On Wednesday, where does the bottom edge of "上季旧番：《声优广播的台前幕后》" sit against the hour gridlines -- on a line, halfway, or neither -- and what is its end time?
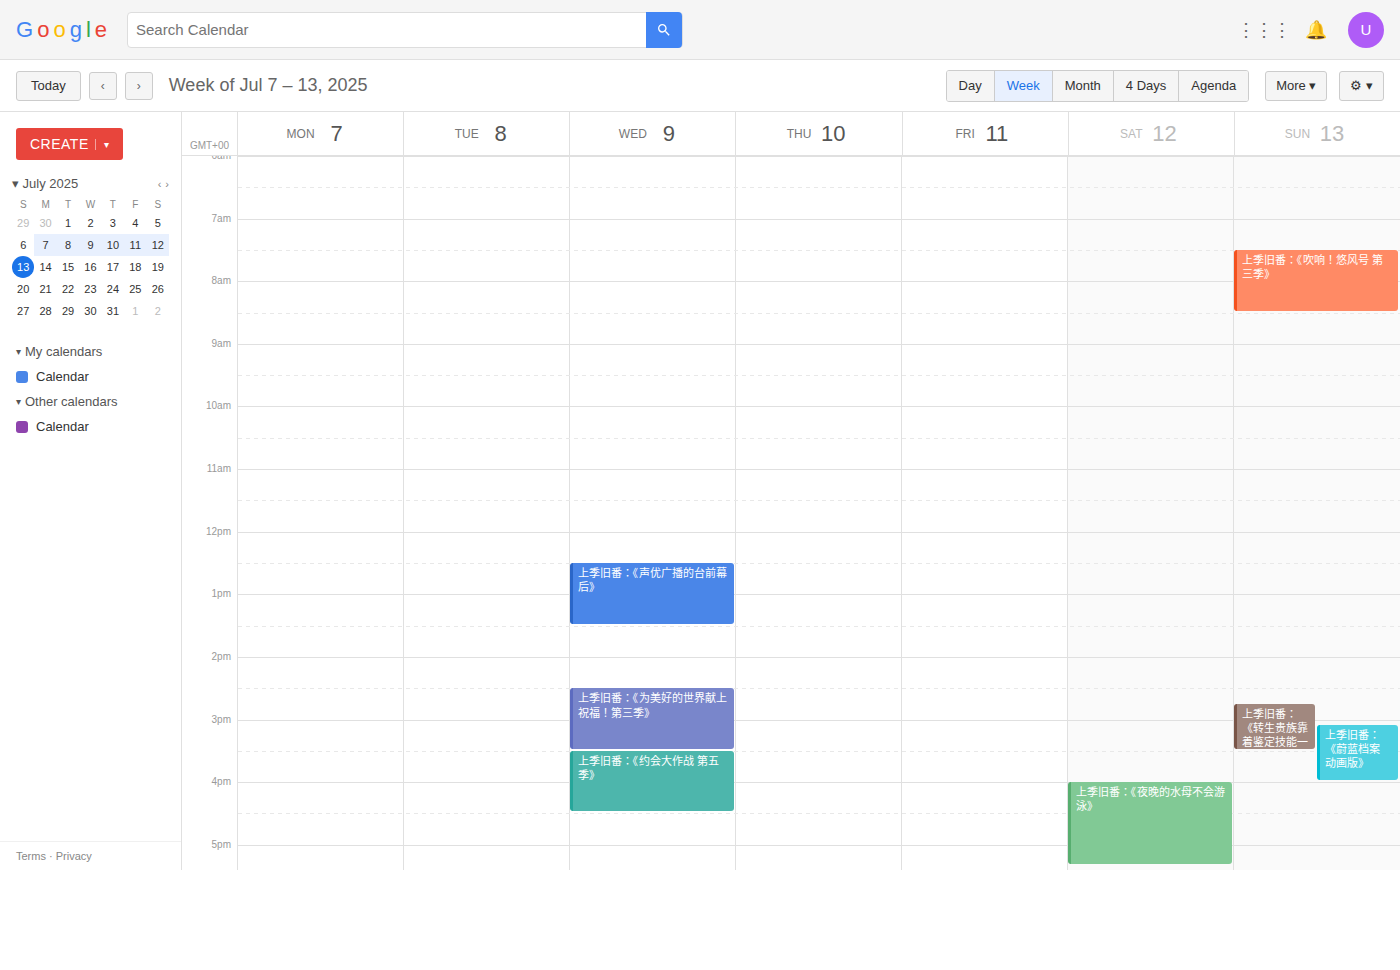
1:30 PM -- halfway between the 1 PM and 2 PM lines.